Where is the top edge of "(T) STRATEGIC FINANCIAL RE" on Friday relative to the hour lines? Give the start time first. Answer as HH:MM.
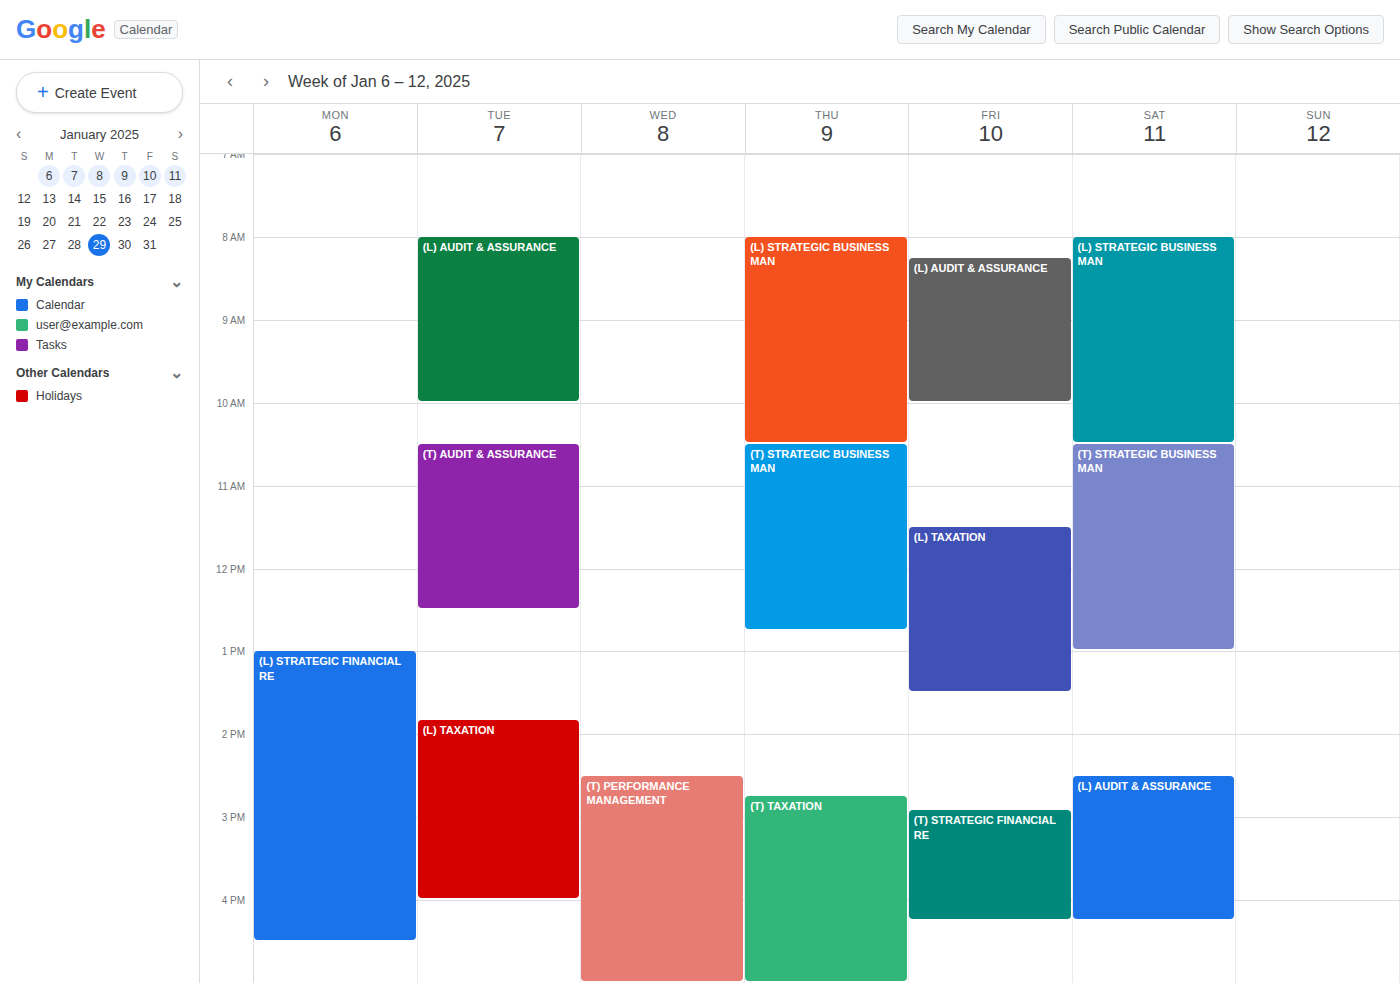
14:55 -- neither: 55 minutes below the 14:00 line and 5 minutes above the 15:00 line.